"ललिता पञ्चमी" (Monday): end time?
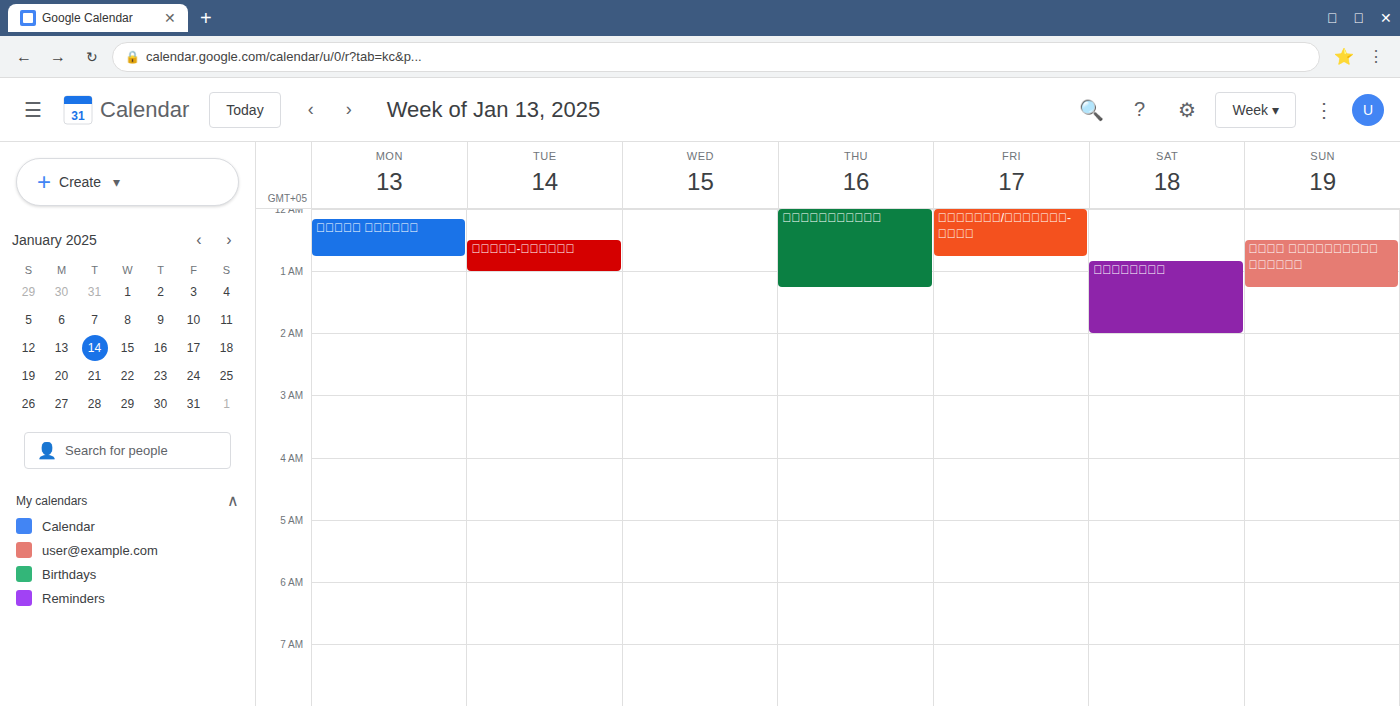
12:45 AM